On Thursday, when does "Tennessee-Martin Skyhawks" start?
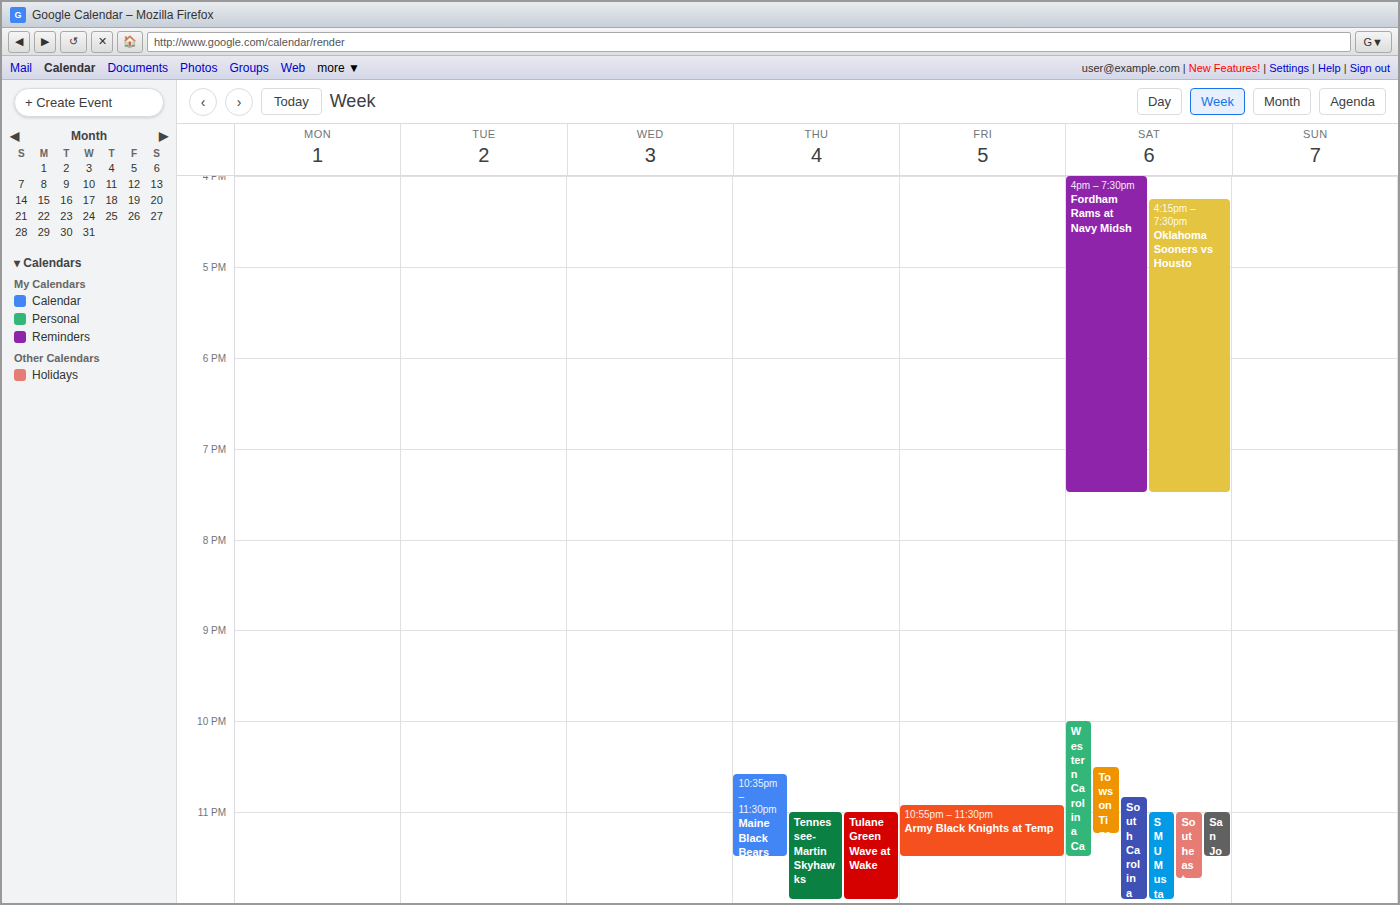
23:00